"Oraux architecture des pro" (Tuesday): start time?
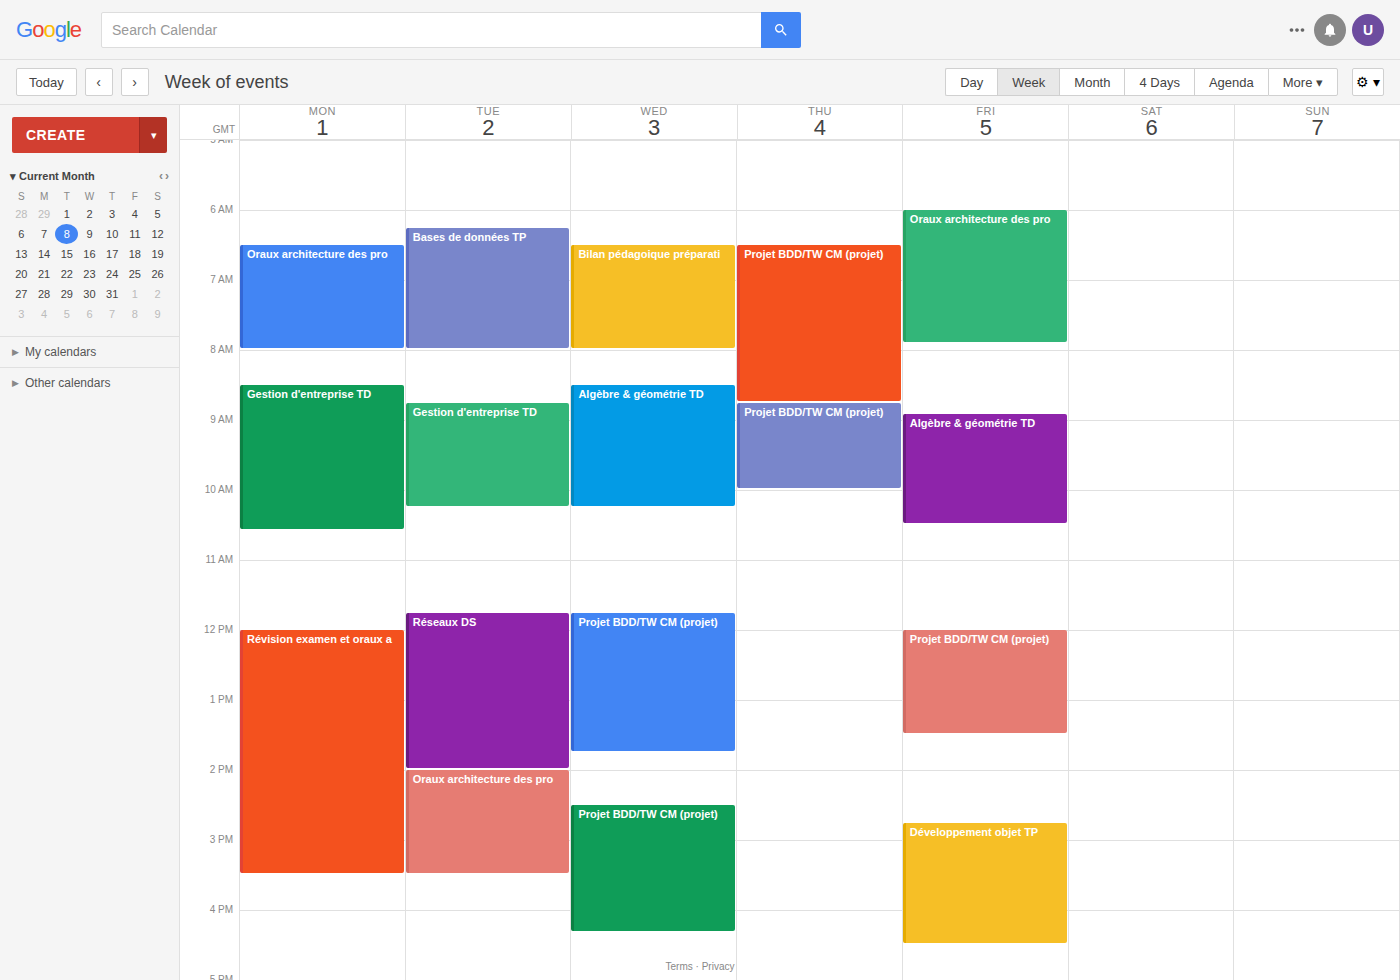
2:00 PM